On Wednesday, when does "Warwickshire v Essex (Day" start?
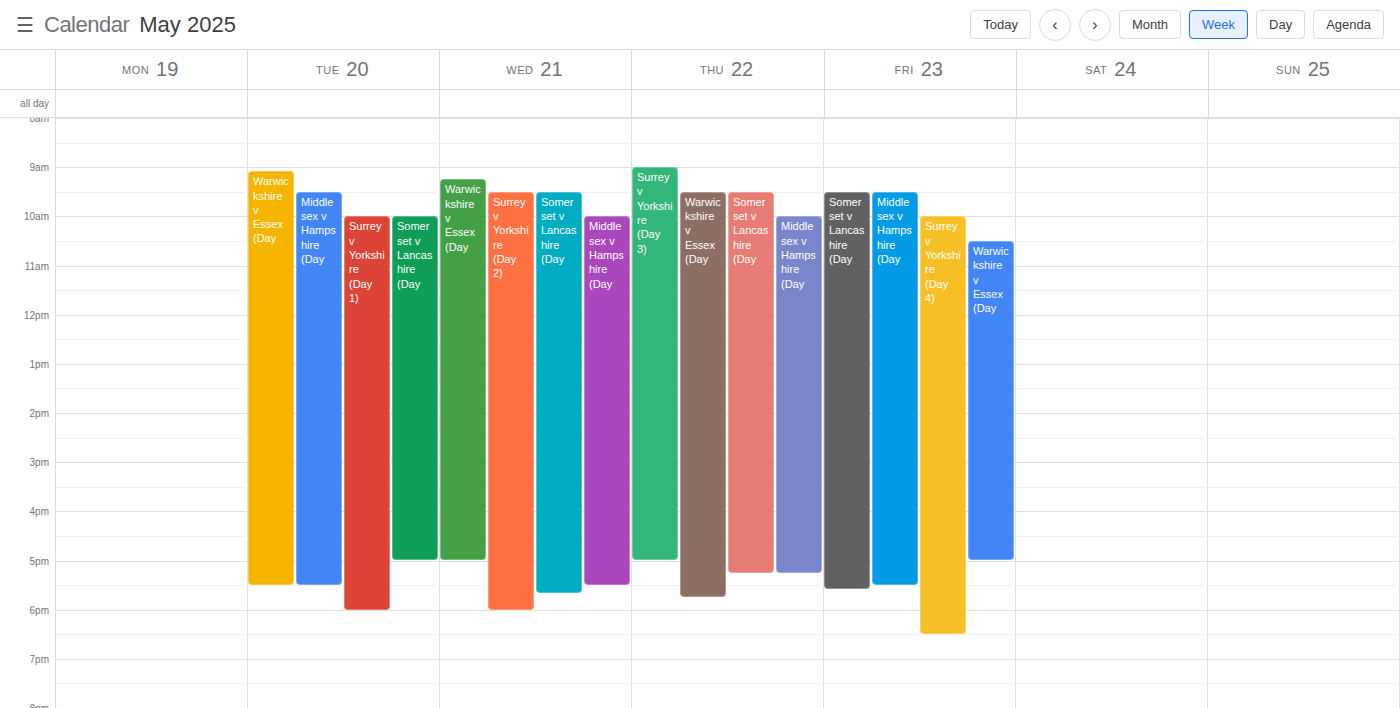
9:15 AM